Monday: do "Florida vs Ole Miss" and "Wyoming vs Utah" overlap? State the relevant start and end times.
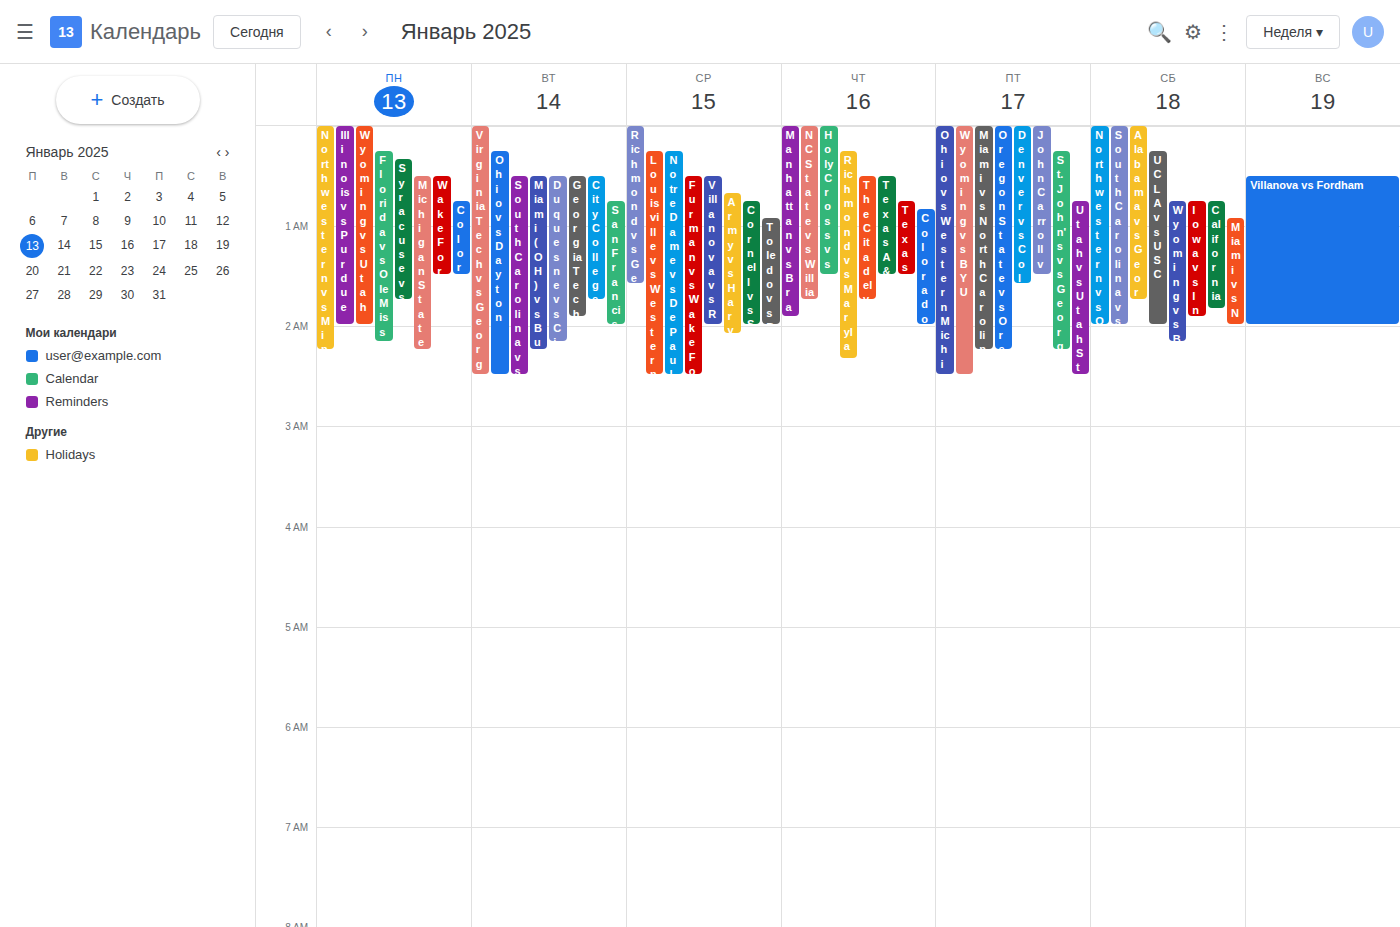
"Florida vs Ole Miss" starts at 12:15 AM, before "Wyoming vs Utah" ends at 2:00 AM -- they overlap.